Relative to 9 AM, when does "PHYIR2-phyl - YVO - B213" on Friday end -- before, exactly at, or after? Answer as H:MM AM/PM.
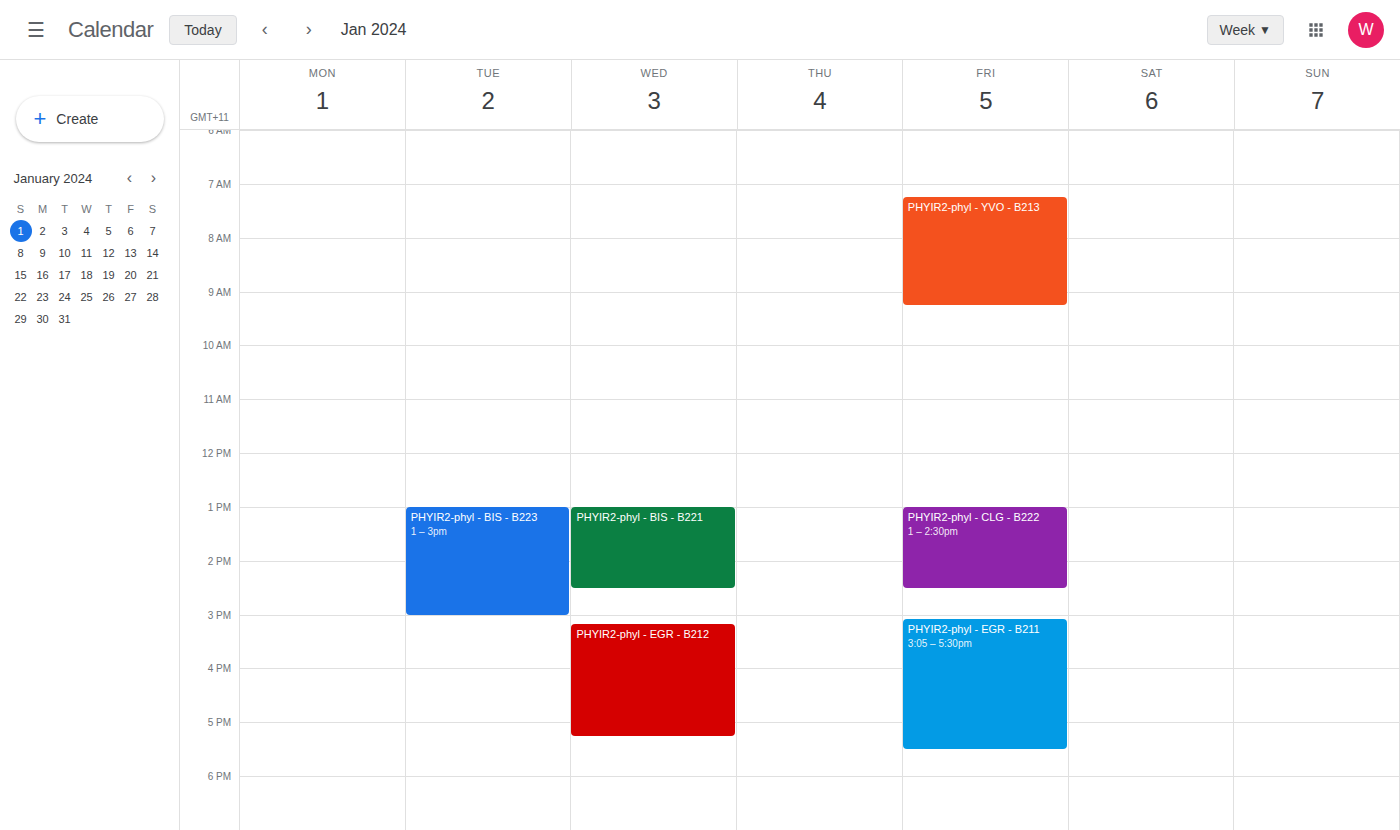
9:15 AM -- after 9 AM, 15 minutes below the 9 AM line.